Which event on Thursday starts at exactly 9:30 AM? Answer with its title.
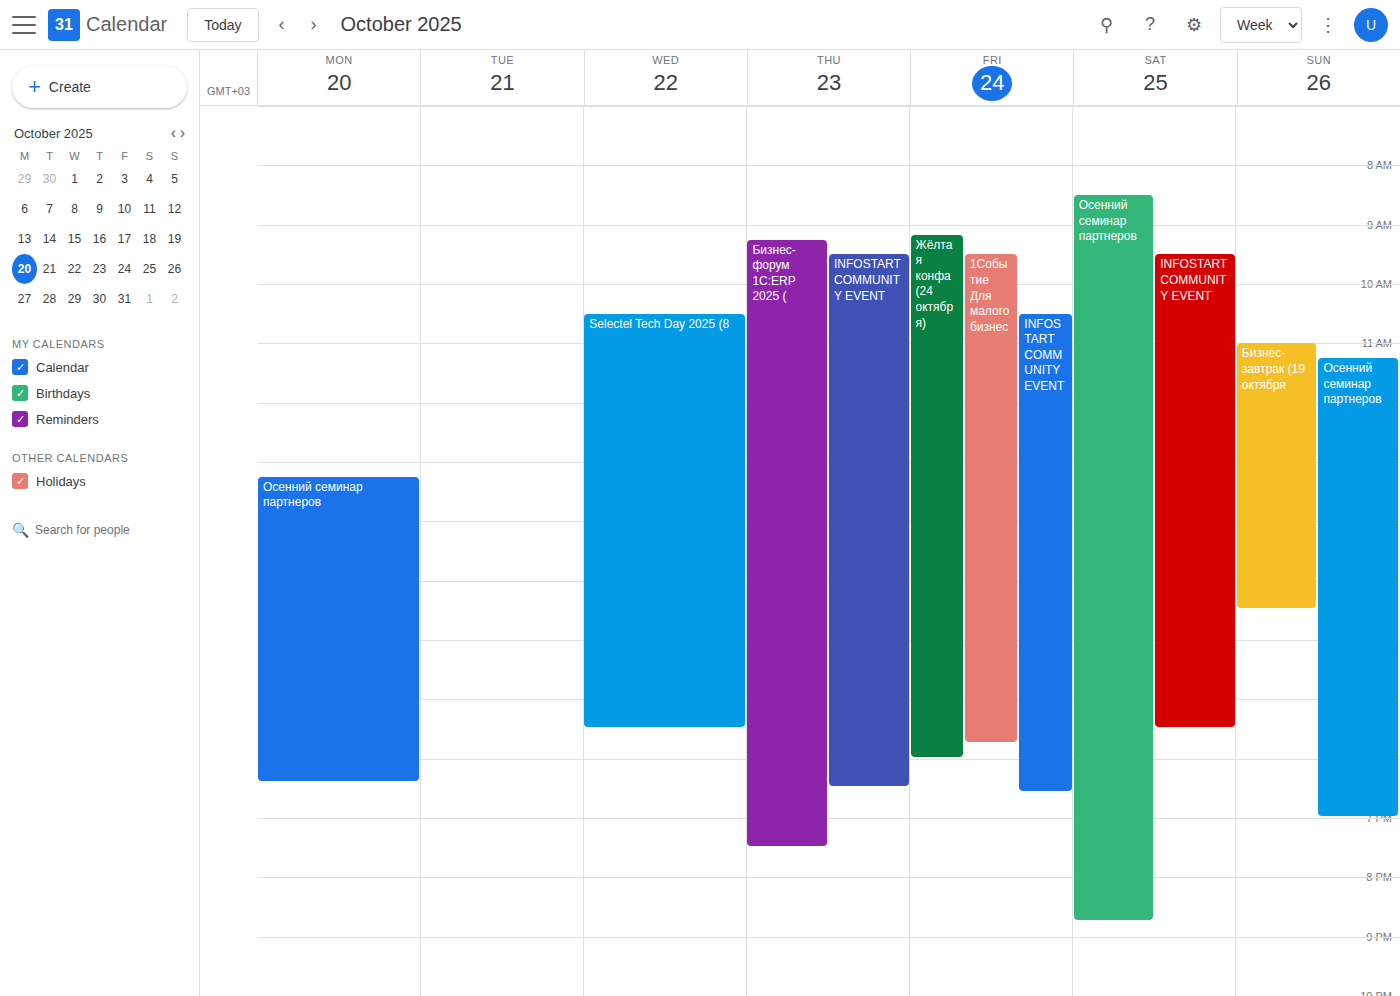
"INFOSTART COMMUNITY EVENT"